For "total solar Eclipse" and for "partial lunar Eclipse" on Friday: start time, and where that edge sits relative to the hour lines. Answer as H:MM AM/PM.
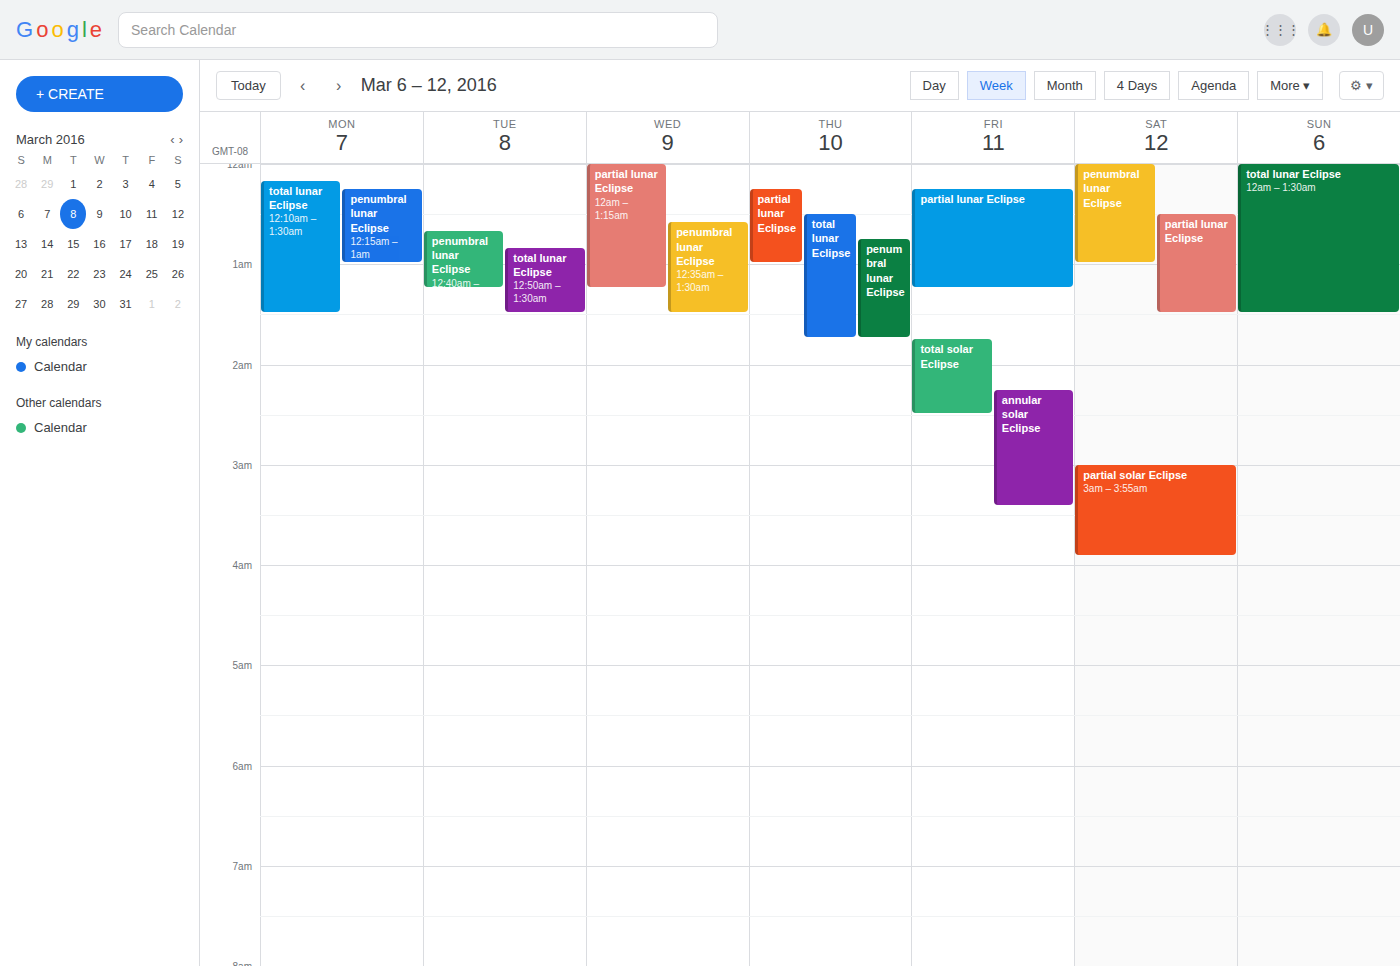
"total solar Eclipse": 1:45 AM, neither: three quarters of the way from the 1 AM line to the 2 AM line. "partial lunar Eclipse": 12:15 AM, neither: a quarter of the way from the 12 AM line to the 1 AM line.